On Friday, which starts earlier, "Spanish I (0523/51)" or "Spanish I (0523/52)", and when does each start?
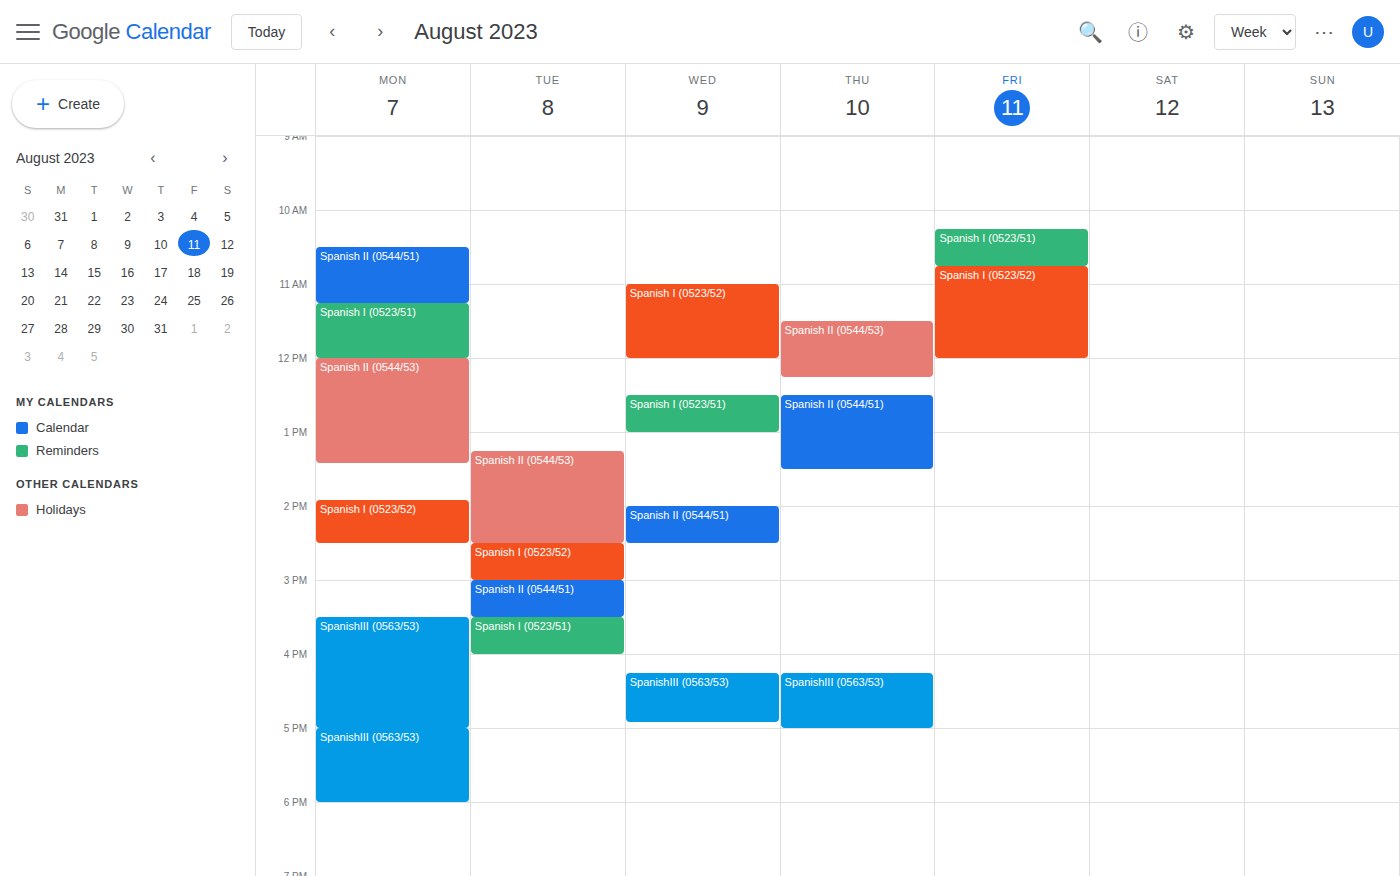
"Spanish I (0523/51)" 10:15; "Spanish I (0523/52)" 10:45.